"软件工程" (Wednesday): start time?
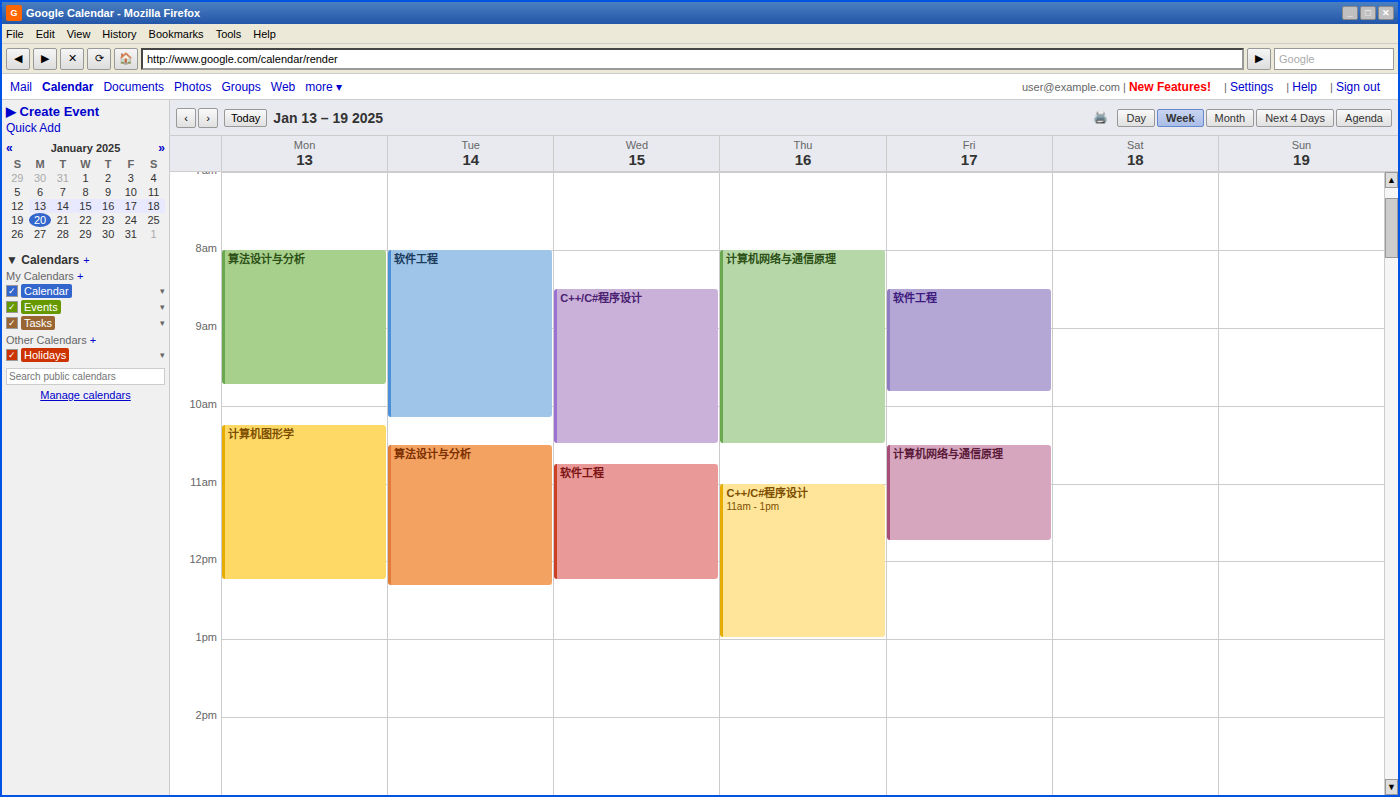
10:45